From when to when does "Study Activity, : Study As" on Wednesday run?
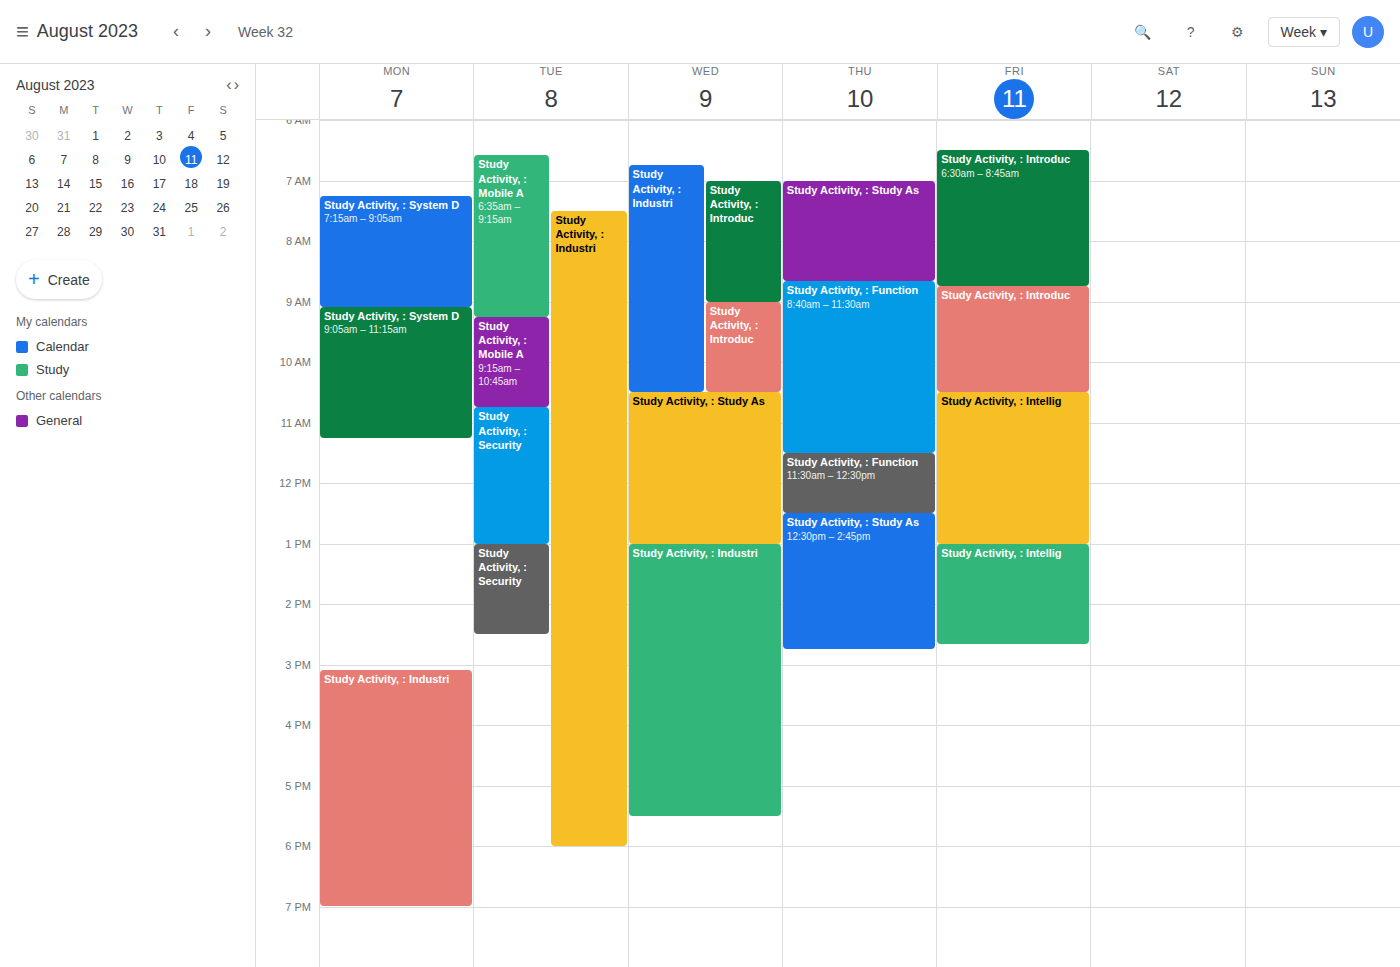
10:30 AM to 1:00 PM